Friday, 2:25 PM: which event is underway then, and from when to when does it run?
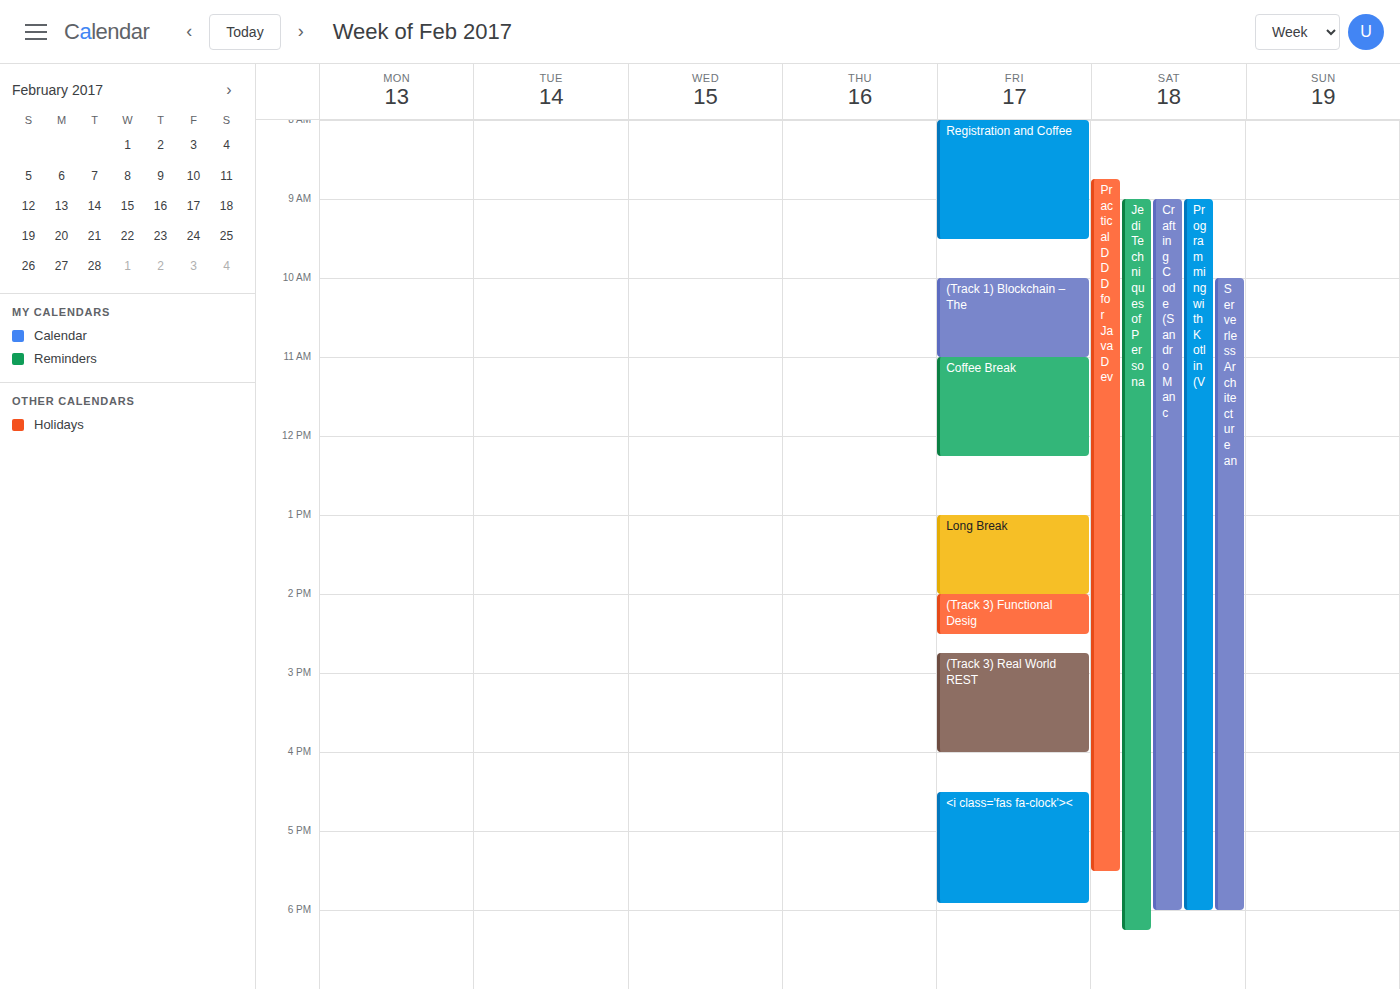
"(Track 3) Functional Desig", 2:00 PM to 2:30 PM